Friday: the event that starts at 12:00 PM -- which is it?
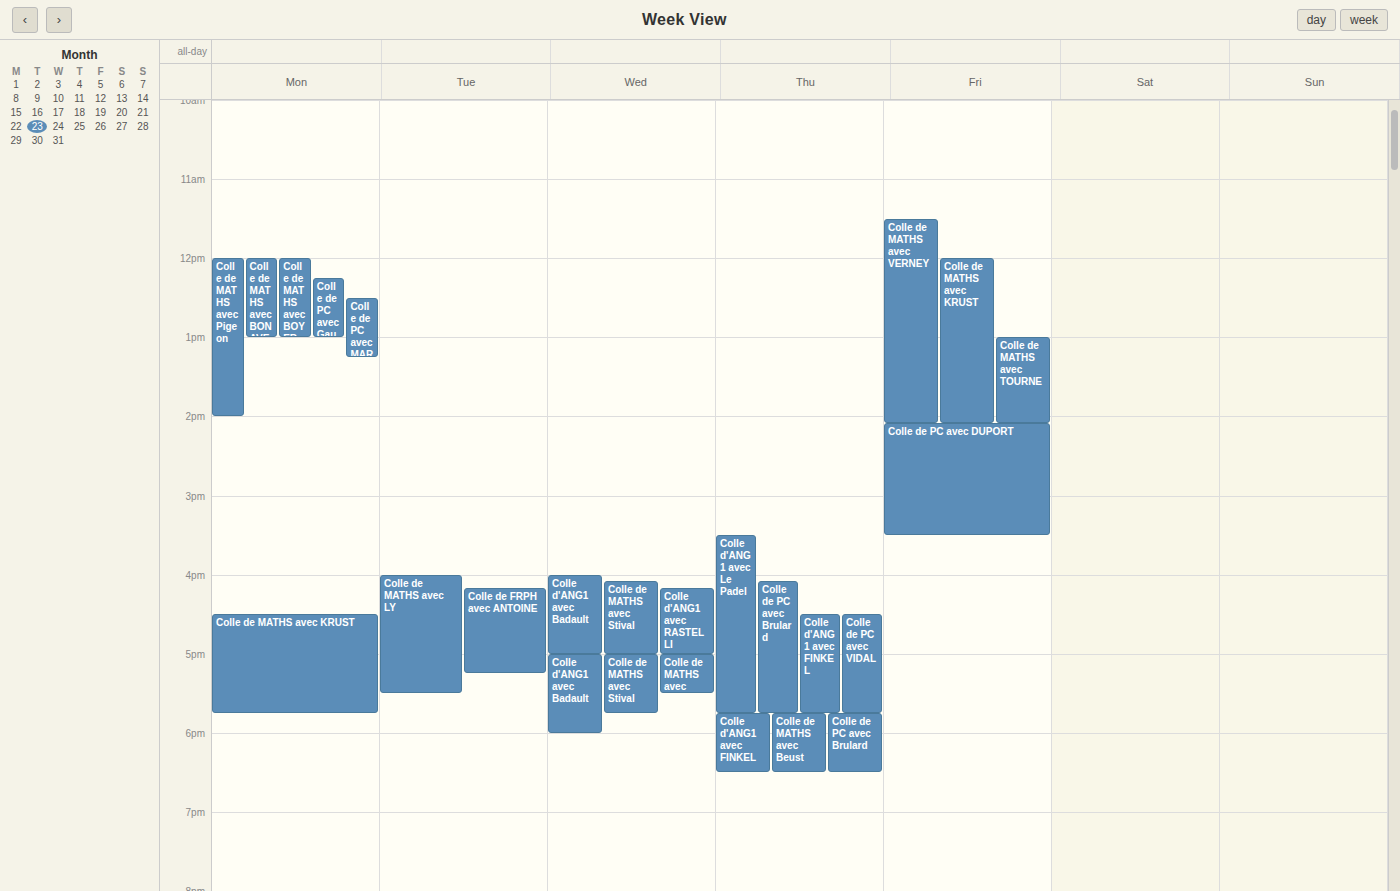
"Colle de MATHS avec KRUST"